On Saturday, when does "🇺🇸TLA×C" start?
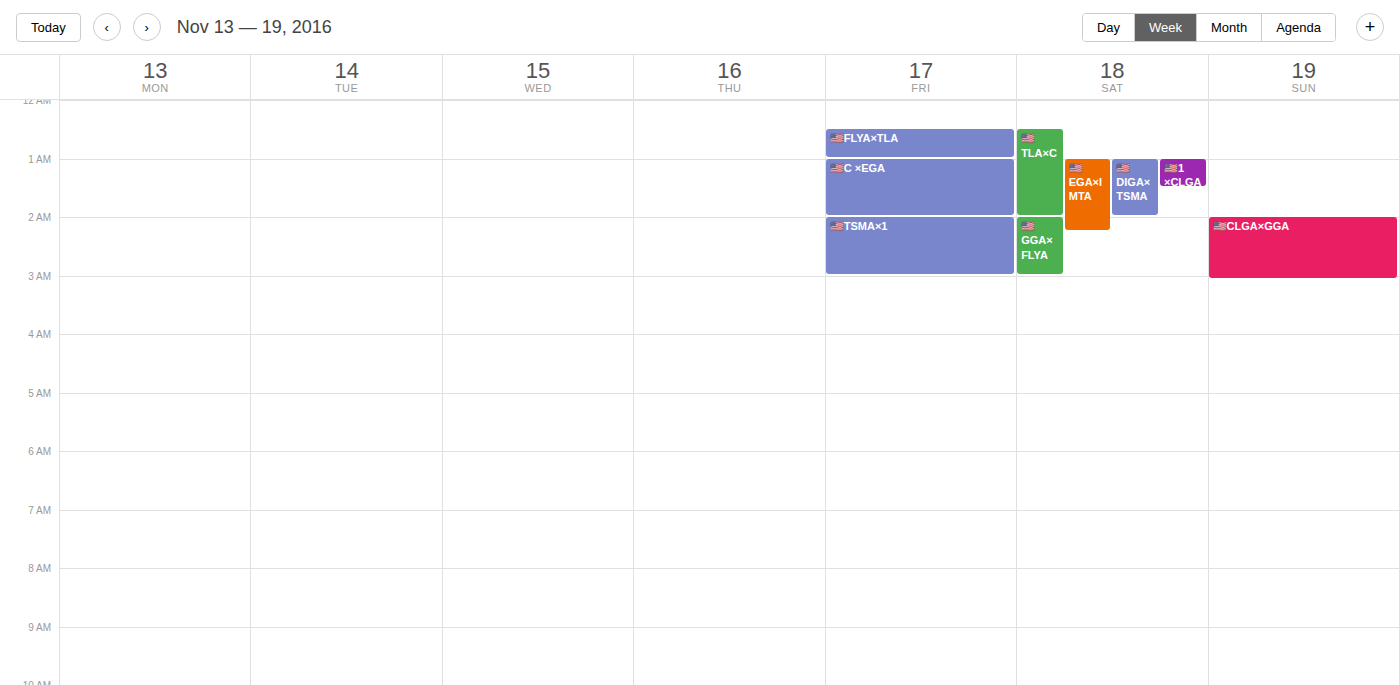
12:30 AM